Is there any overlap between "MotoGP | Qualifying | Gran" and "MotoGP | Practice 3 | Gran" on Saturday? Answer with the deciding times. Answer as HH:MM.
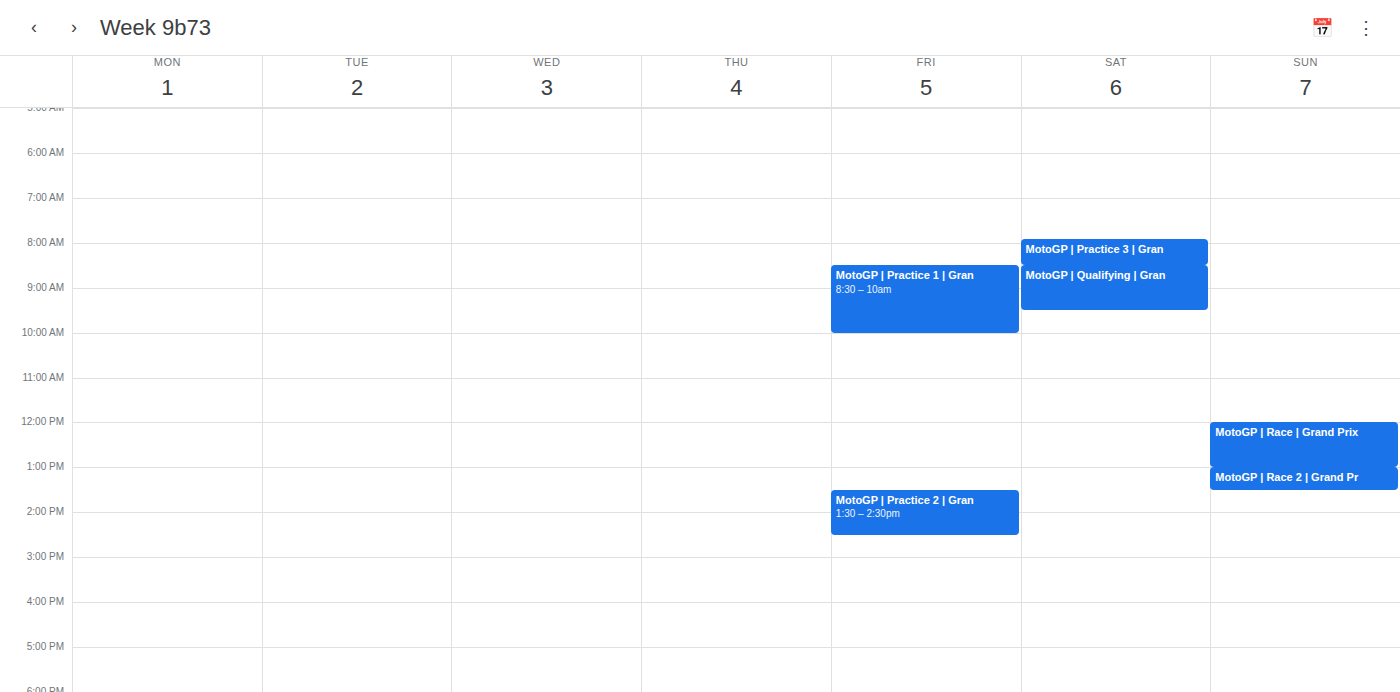
"MotoGP | Practice 3 | Gran" ends at 08:30, exactly when "MotoGP | Qualifying | Gran" starts -- they touch but do not overlap.